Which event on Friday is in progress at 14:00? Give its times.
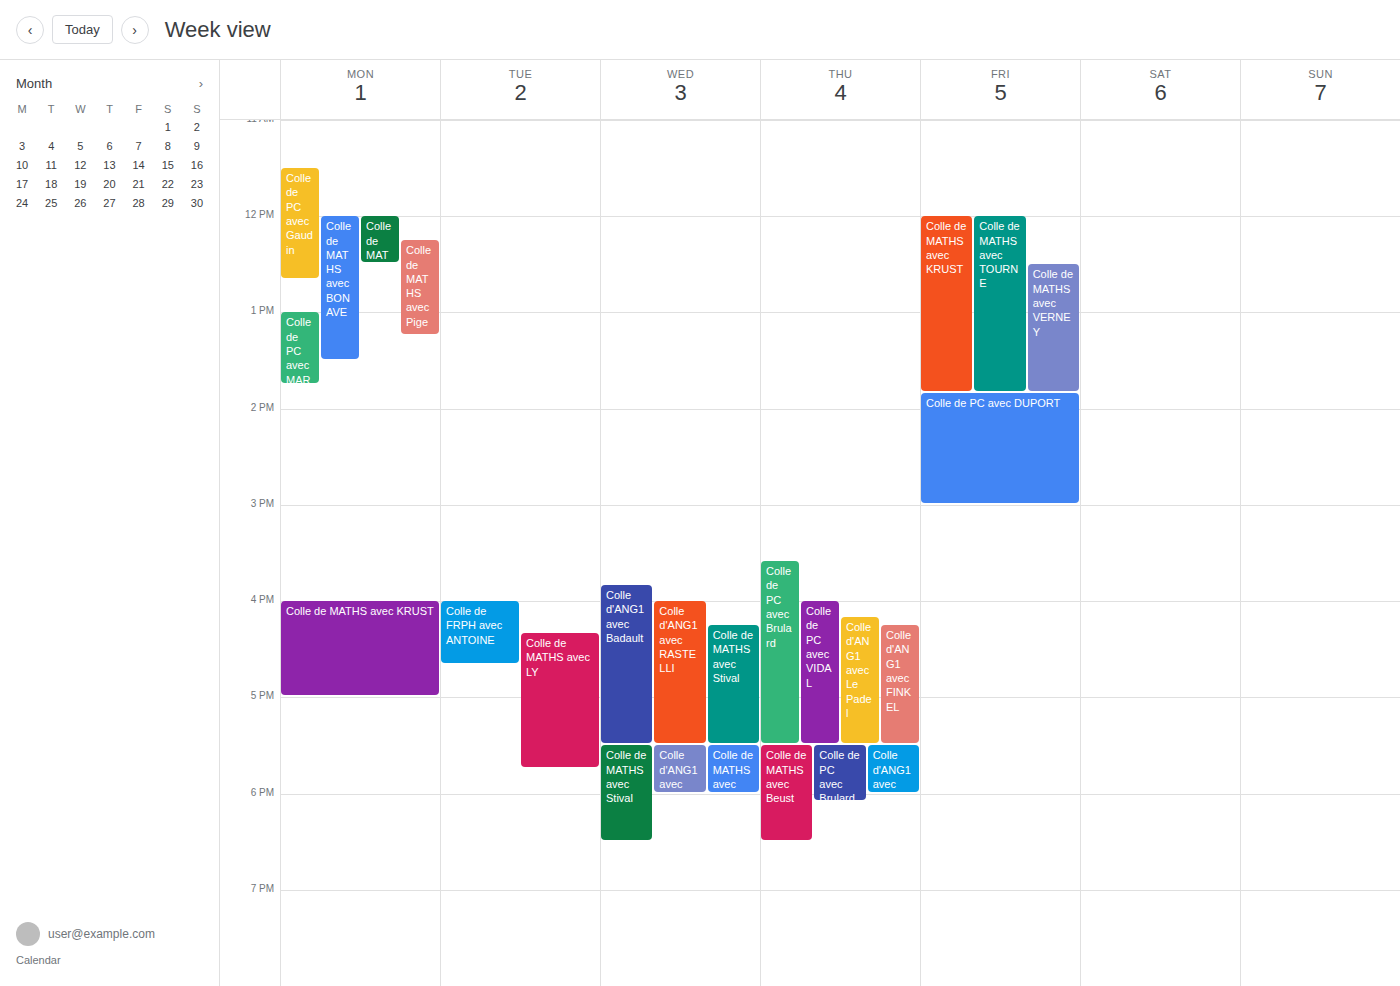
"Colle de PC avec DUPORT", 13:50 to 15:00